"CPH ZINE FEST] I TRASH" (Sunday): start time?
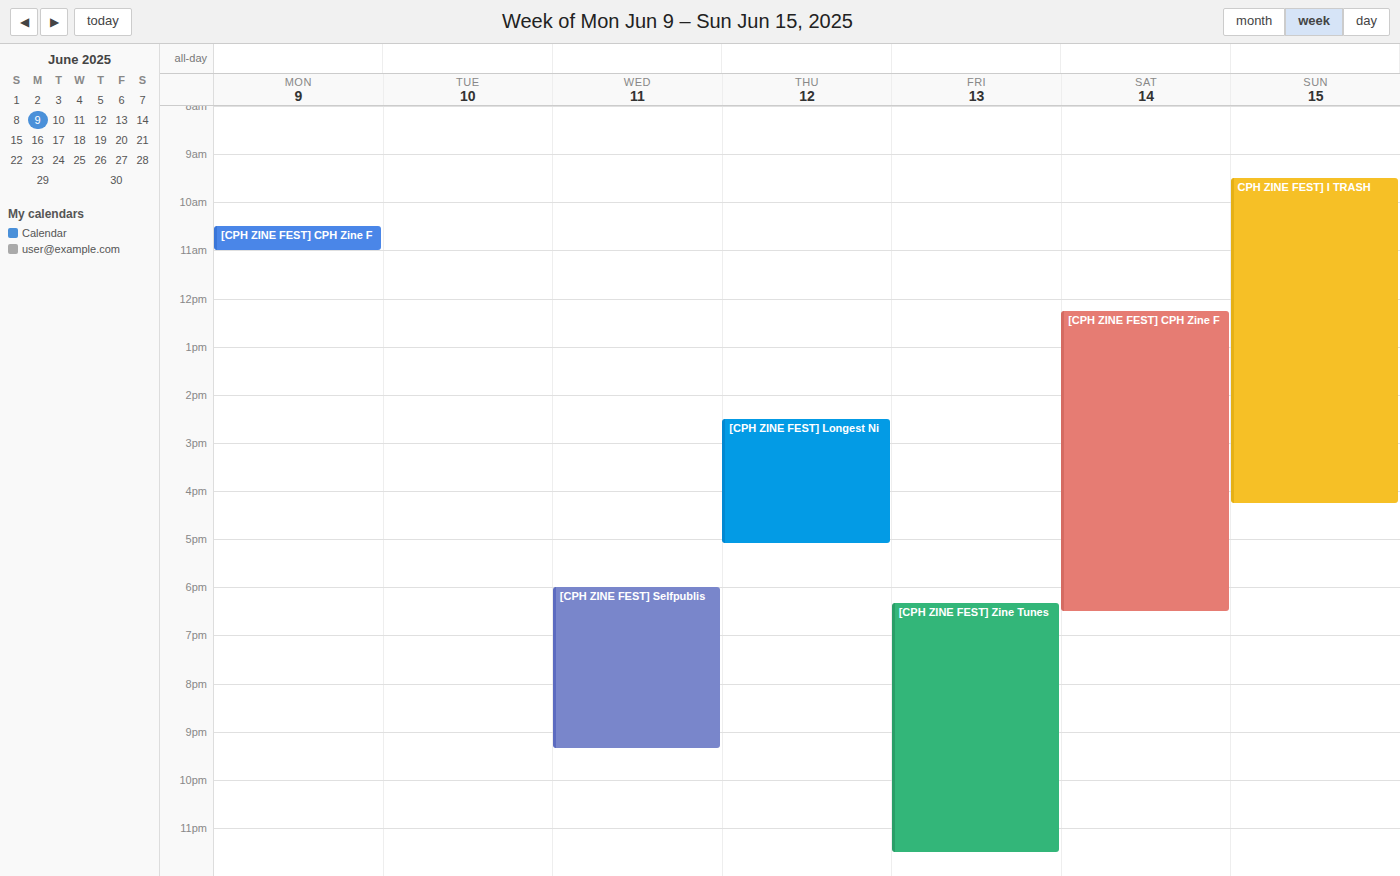
9:30 AM